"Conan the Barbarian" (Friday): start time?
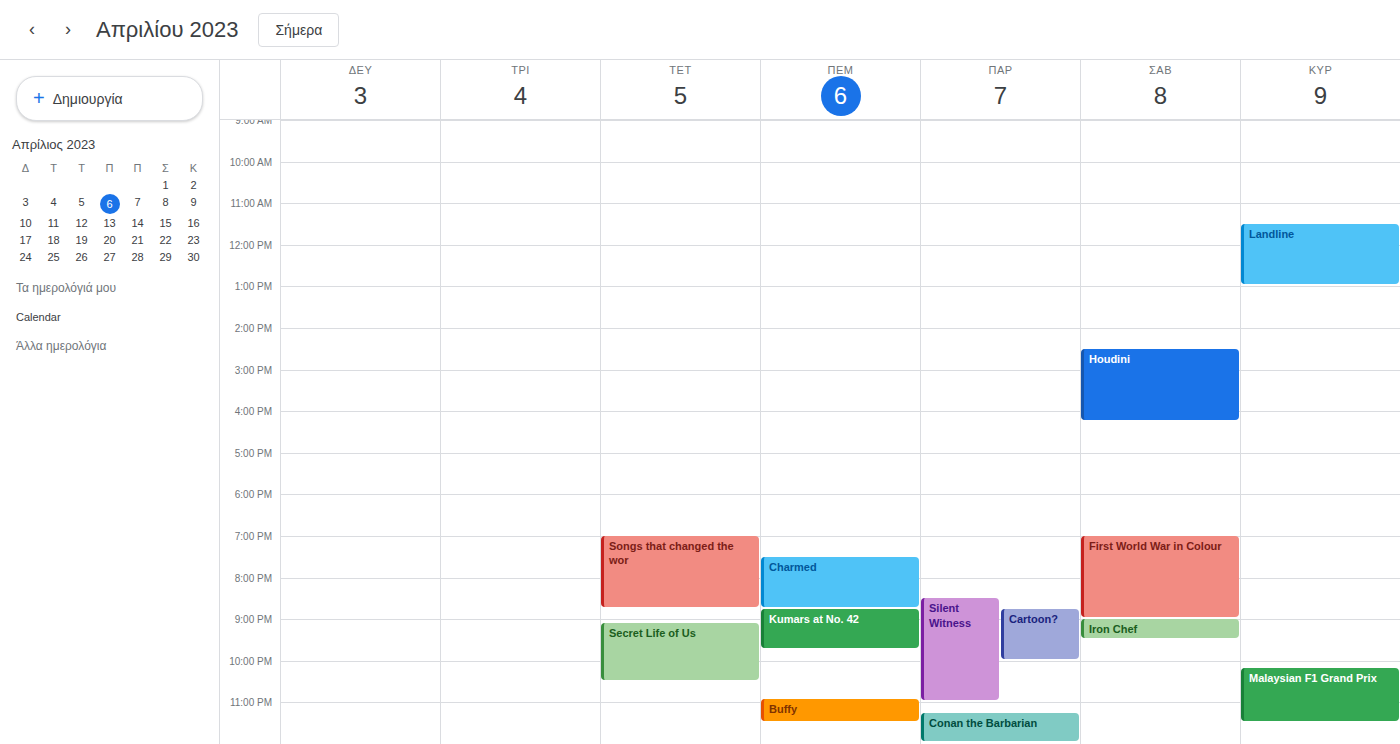
11:15 PM